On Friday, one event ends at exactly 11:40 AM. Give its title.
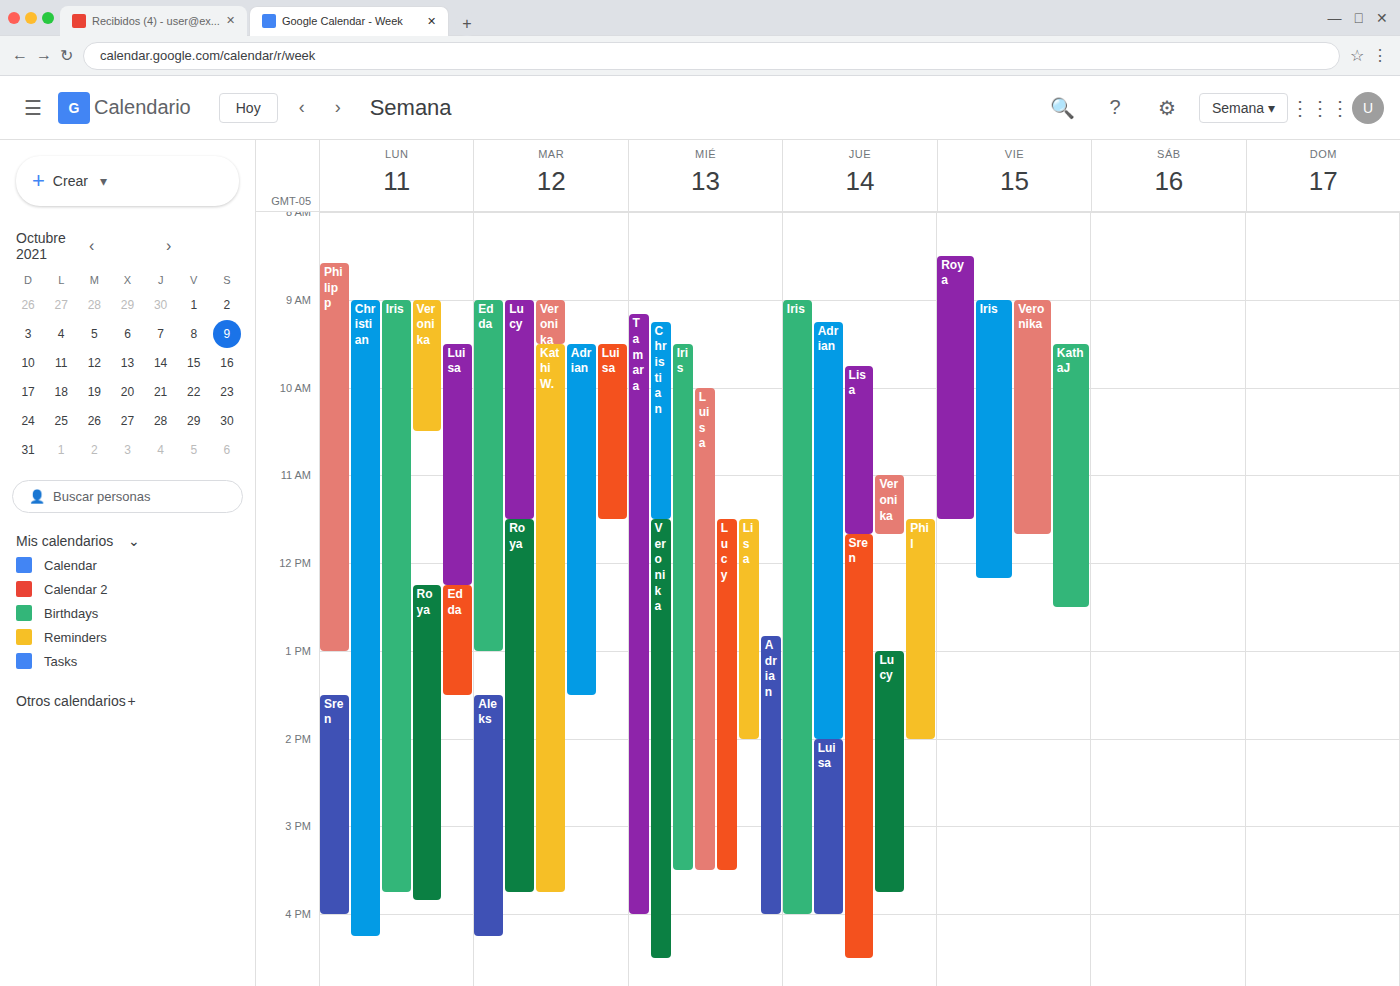
"Veronika"